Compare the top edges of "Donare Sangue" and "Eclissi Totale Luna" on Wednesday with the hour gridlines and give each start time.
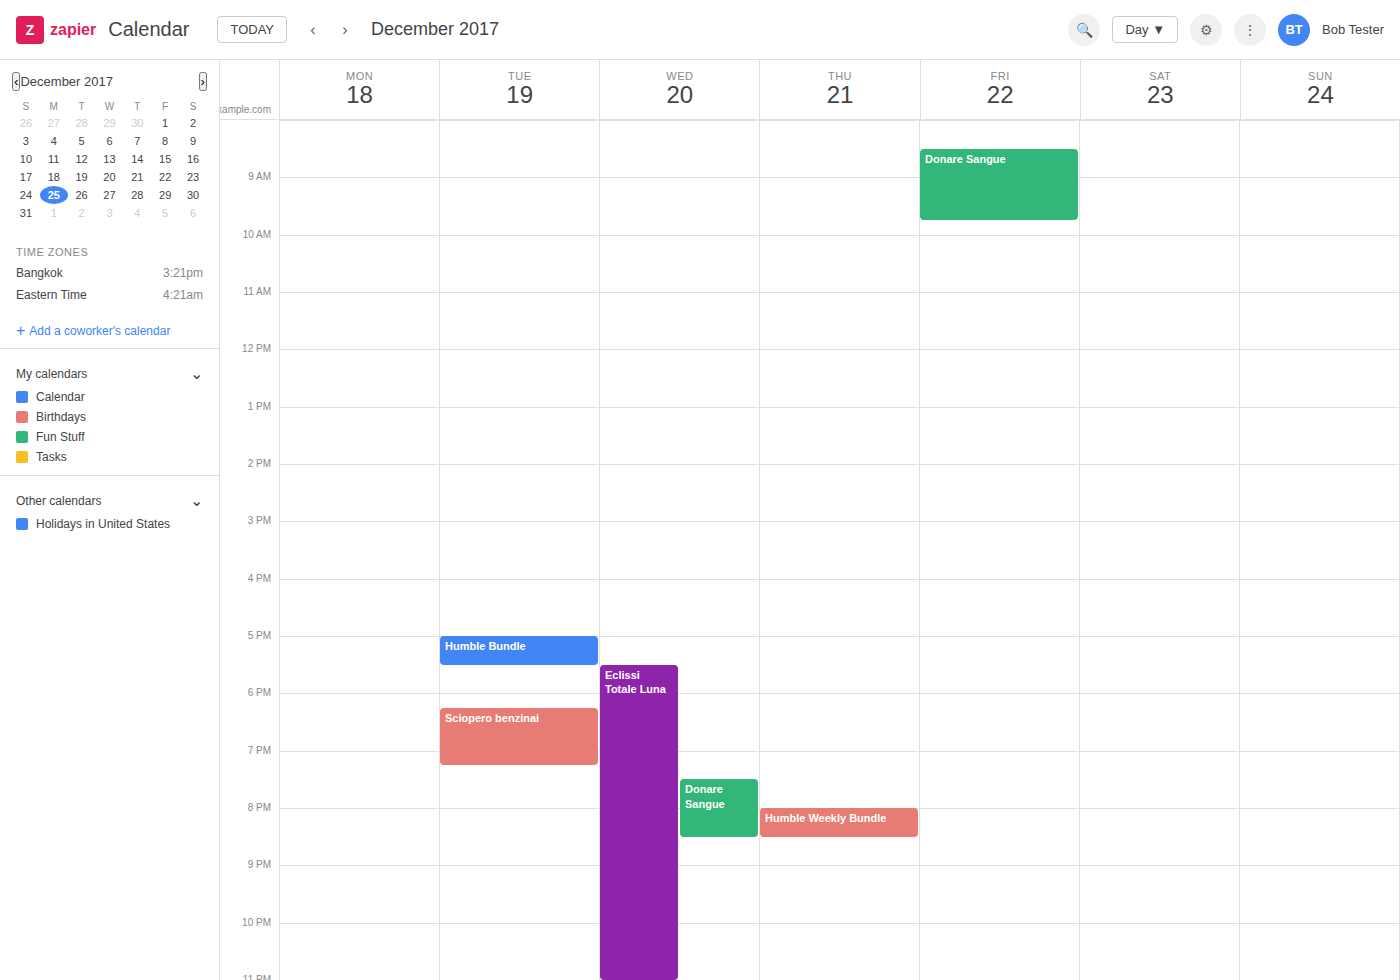
"Donare Sangue": 19:30, halfway between the 19:00 and 20:00 lines. "Eclissi Totale Luna": 17:30, halfway between the 17:00 and 18:00 lines.